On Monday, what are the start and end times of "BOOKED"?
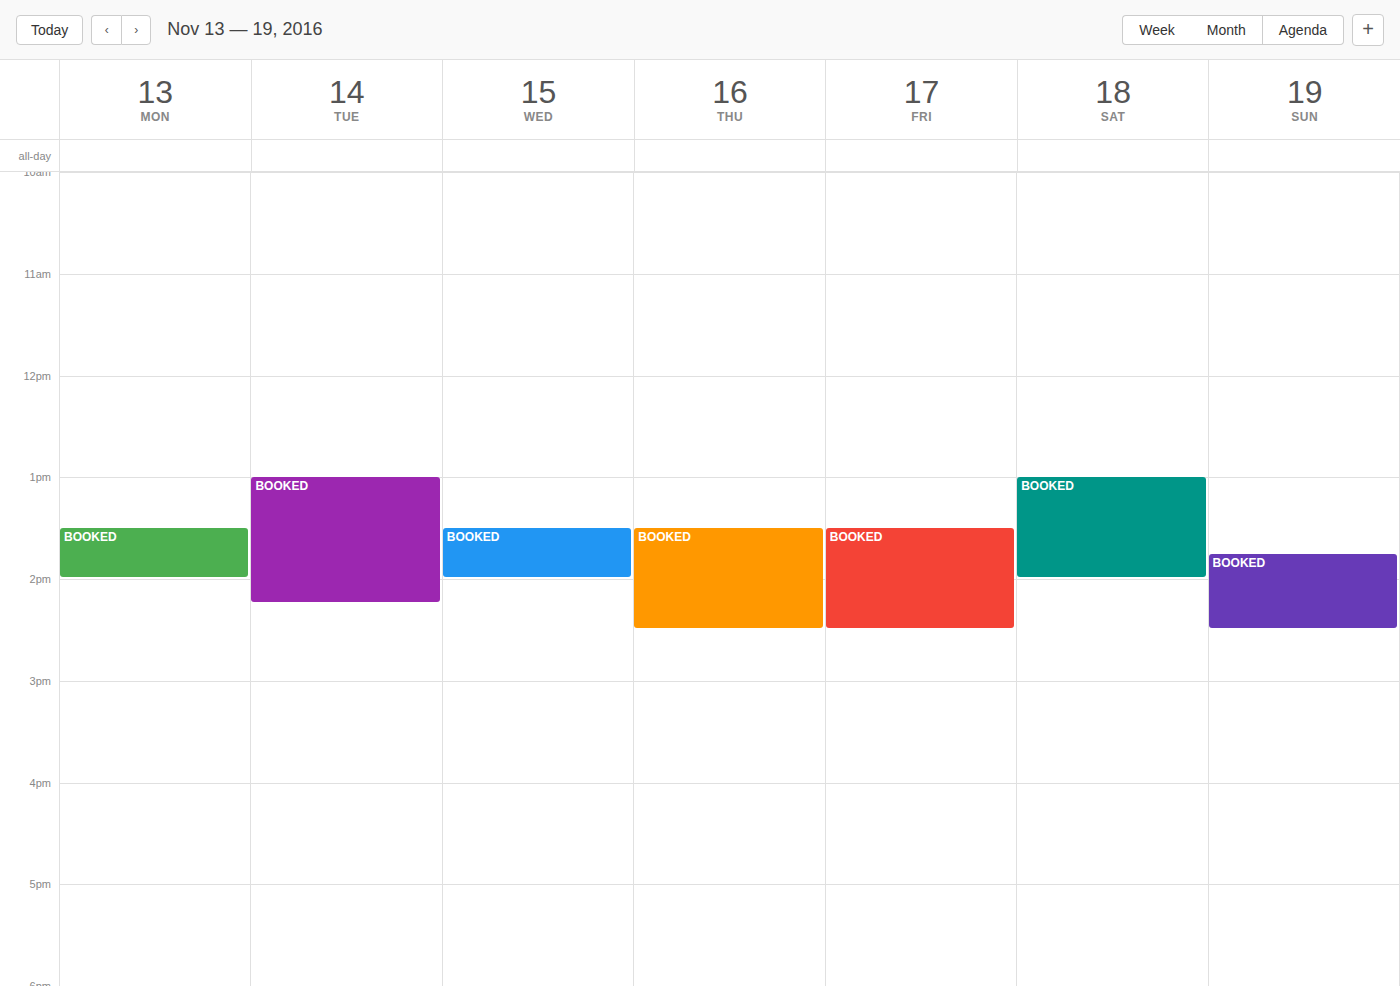
1:30 PM to 2:00 PM